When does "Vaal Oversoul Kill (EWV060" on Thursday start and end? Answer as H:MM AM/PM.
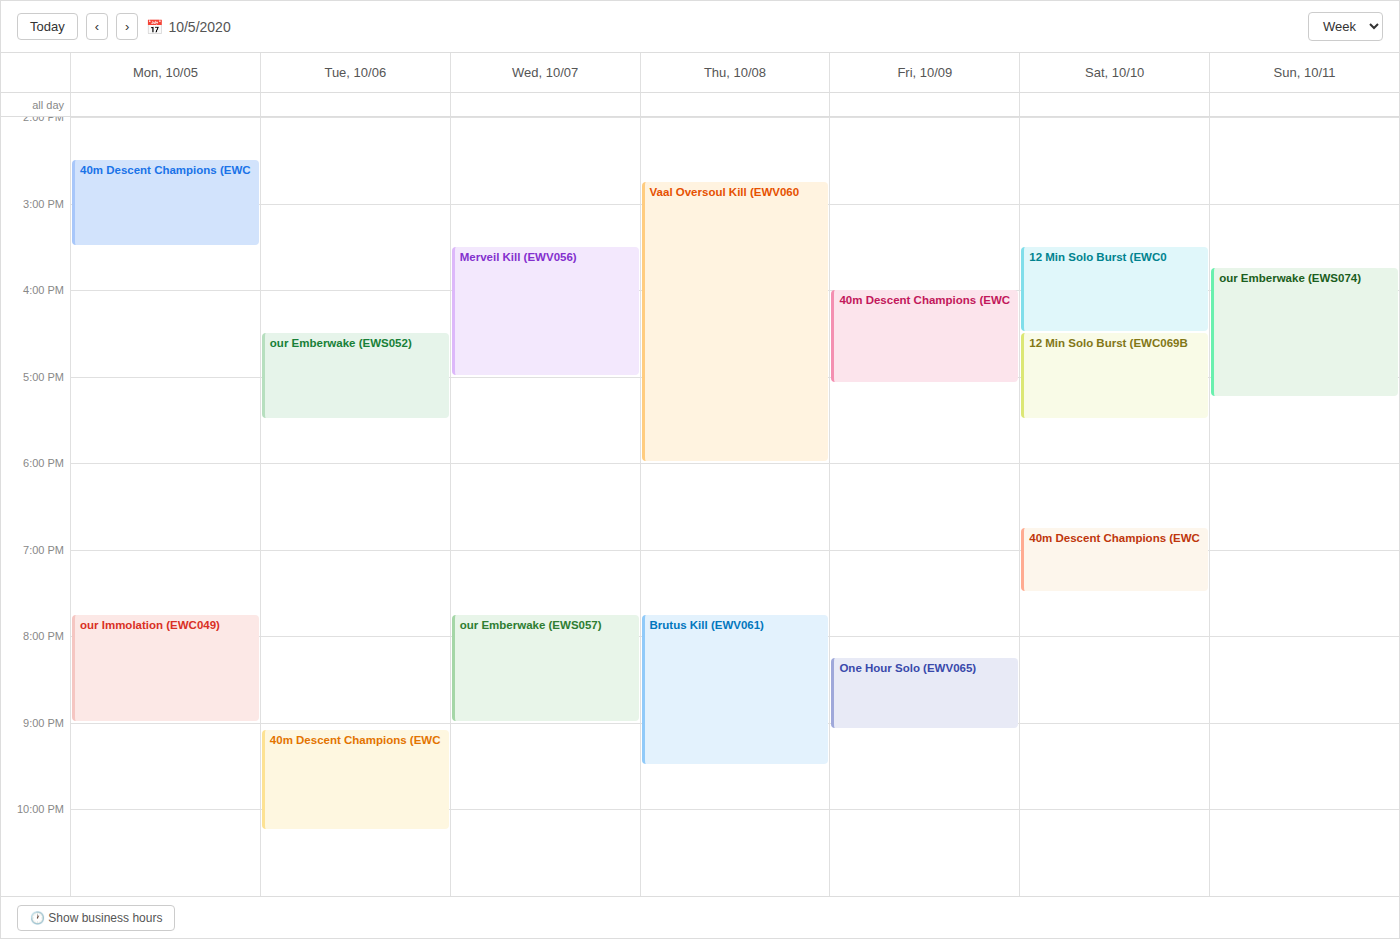
2:45 PM to 6:00 PM